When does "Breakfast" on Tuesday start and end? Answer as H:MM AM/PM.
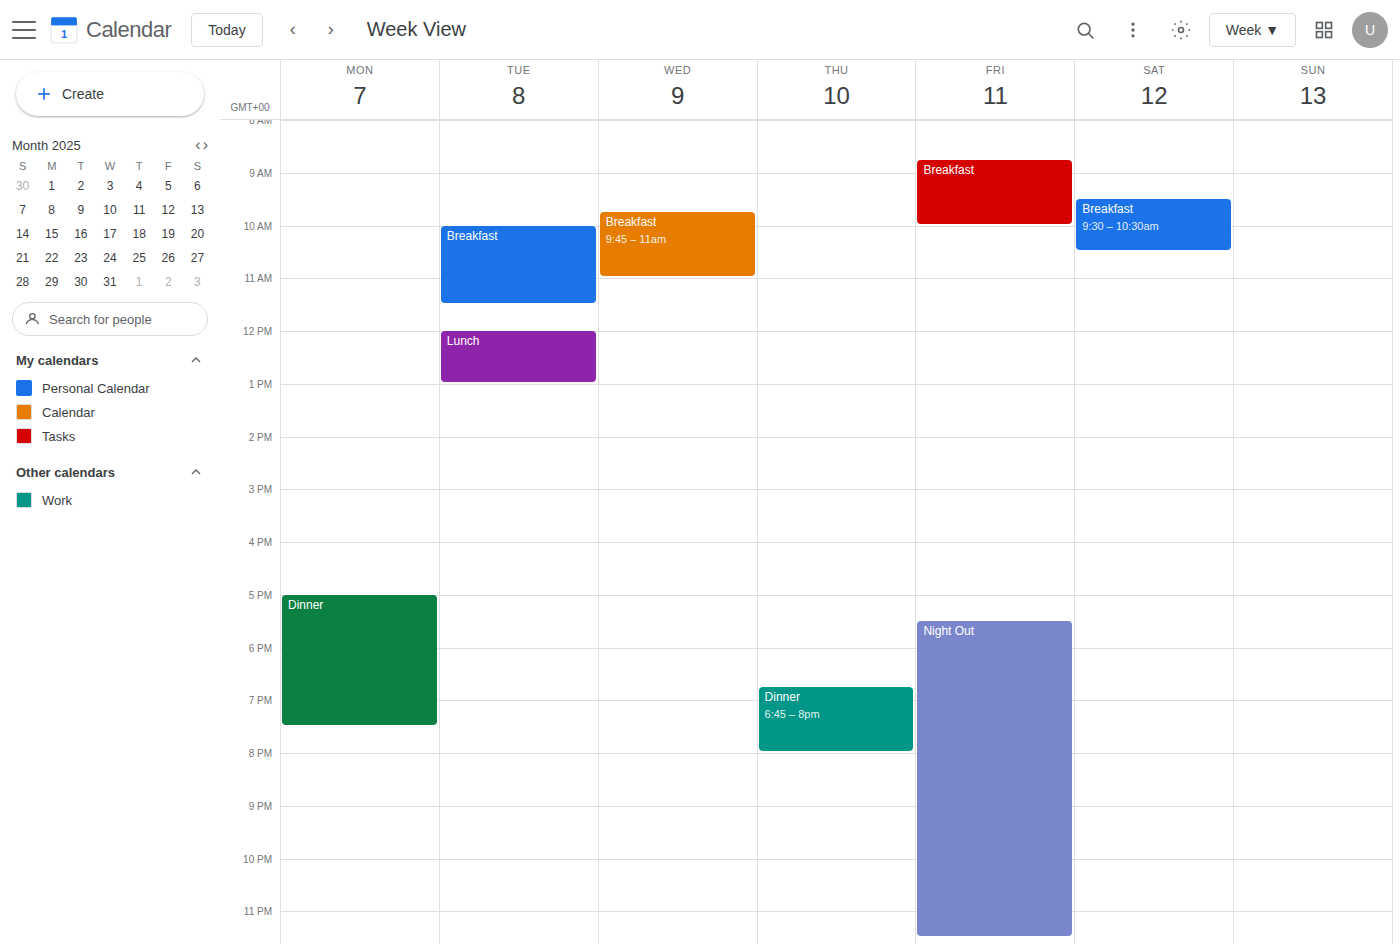
10:00 AM to 11:30 AM